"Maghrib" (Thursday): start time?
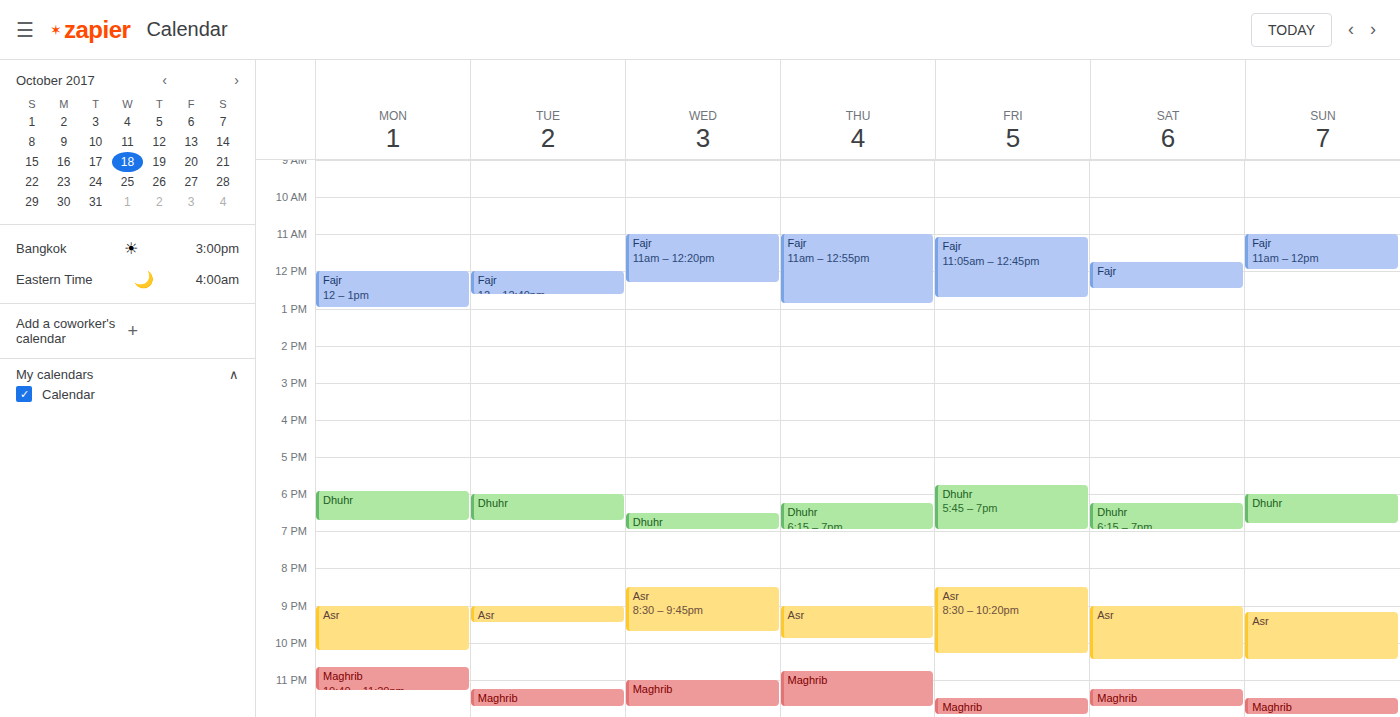
22:45